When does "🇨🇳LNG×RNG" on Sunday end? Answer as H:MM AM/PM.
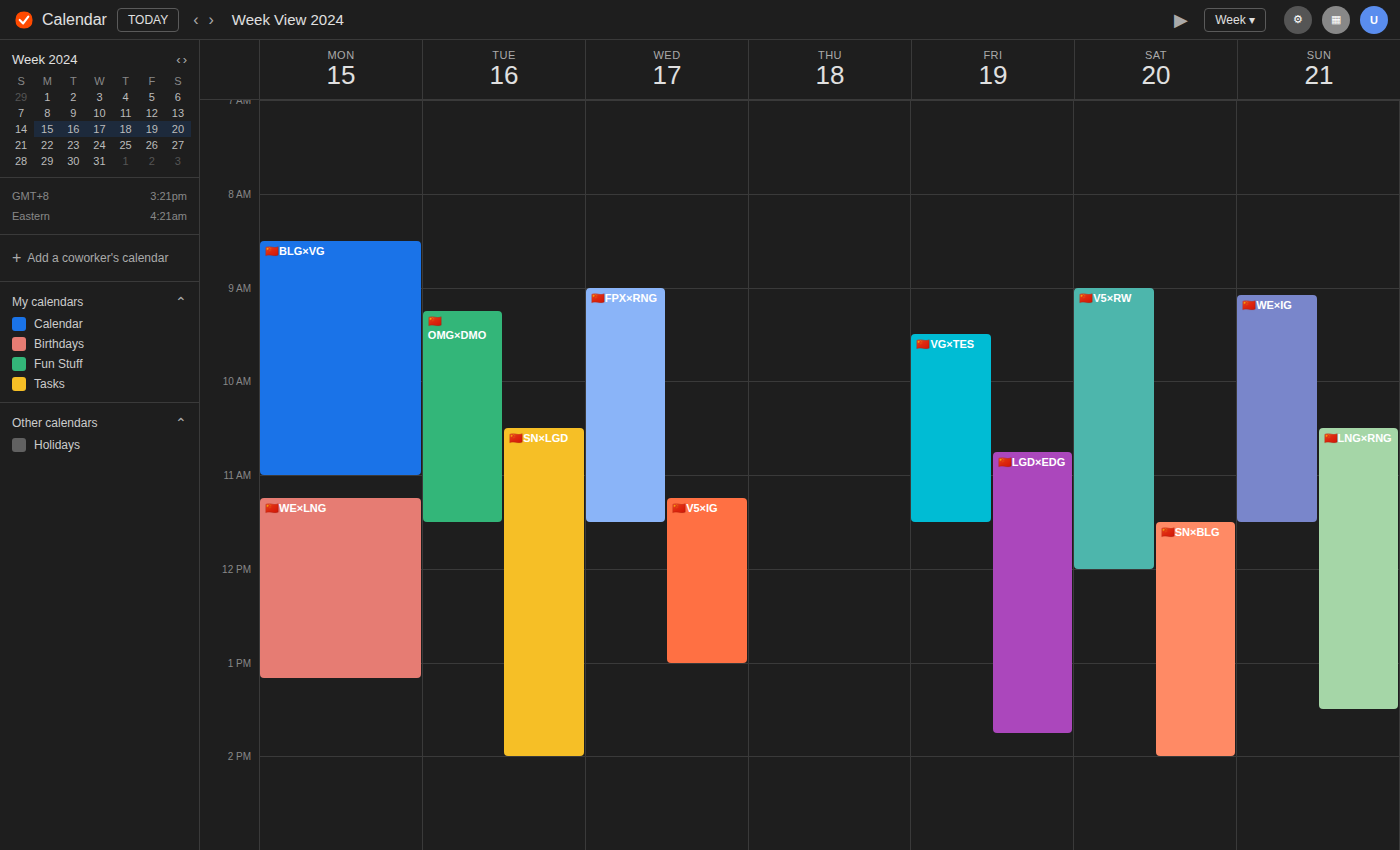
1:30 PM